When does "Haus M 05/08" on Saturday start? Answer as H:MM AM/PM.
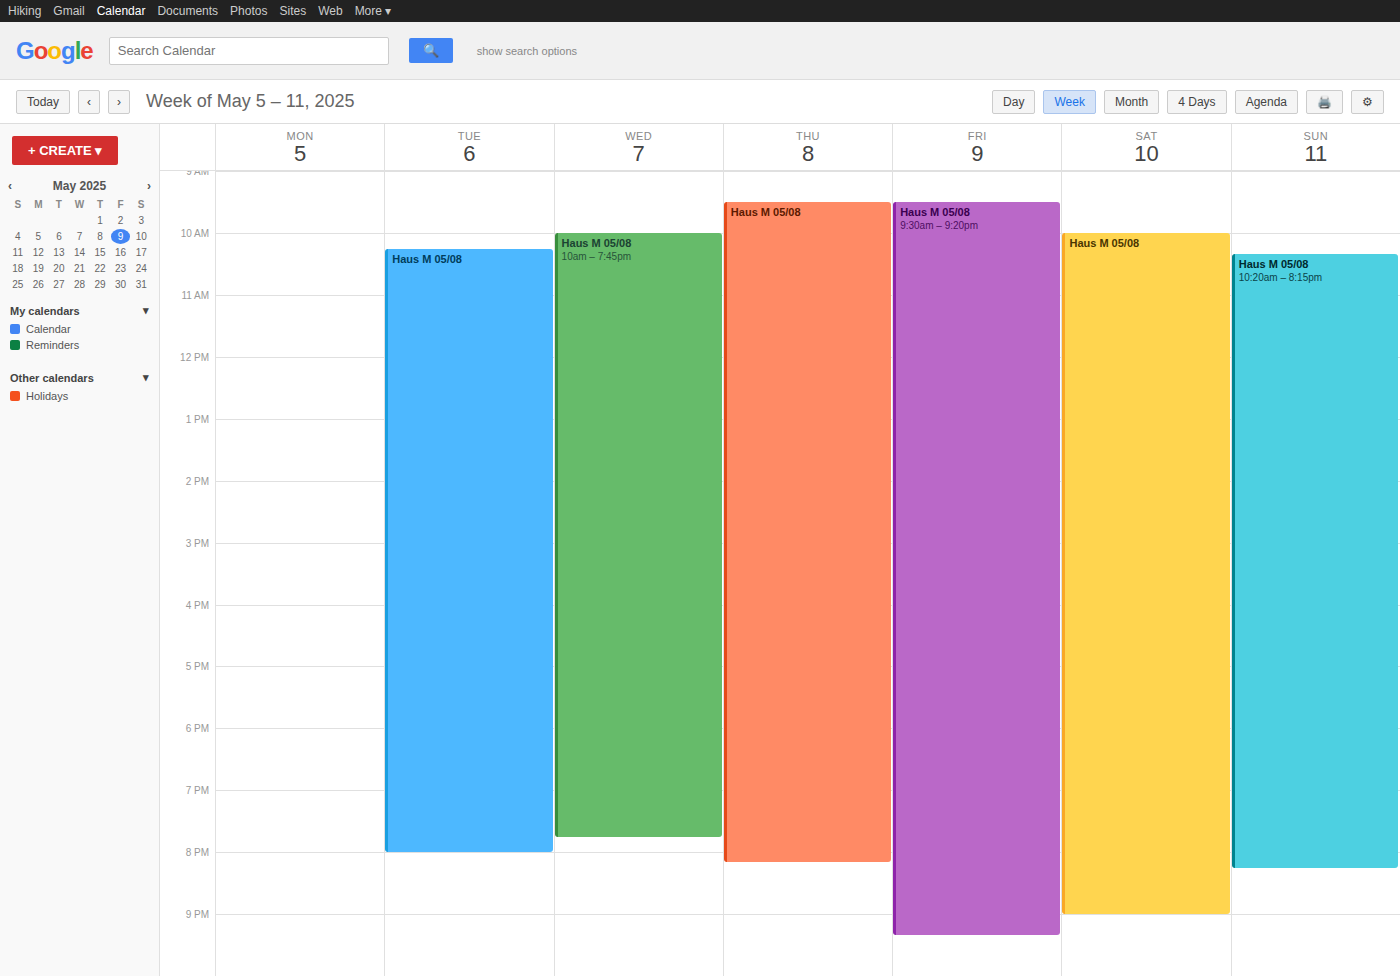
10:00 AM